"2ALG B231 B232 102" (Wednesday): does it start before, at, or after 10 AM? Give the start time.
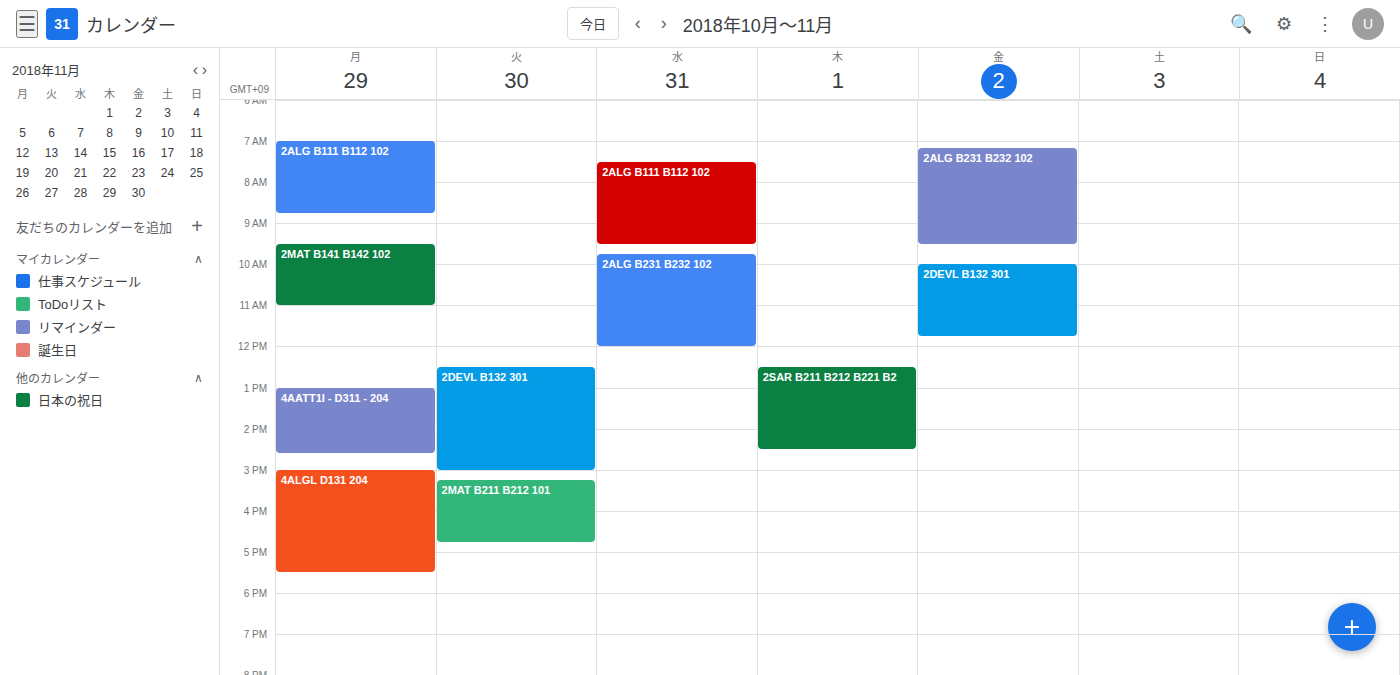
9:45 AM -- before 10 AM, 15 minutes above the 10 AM line.